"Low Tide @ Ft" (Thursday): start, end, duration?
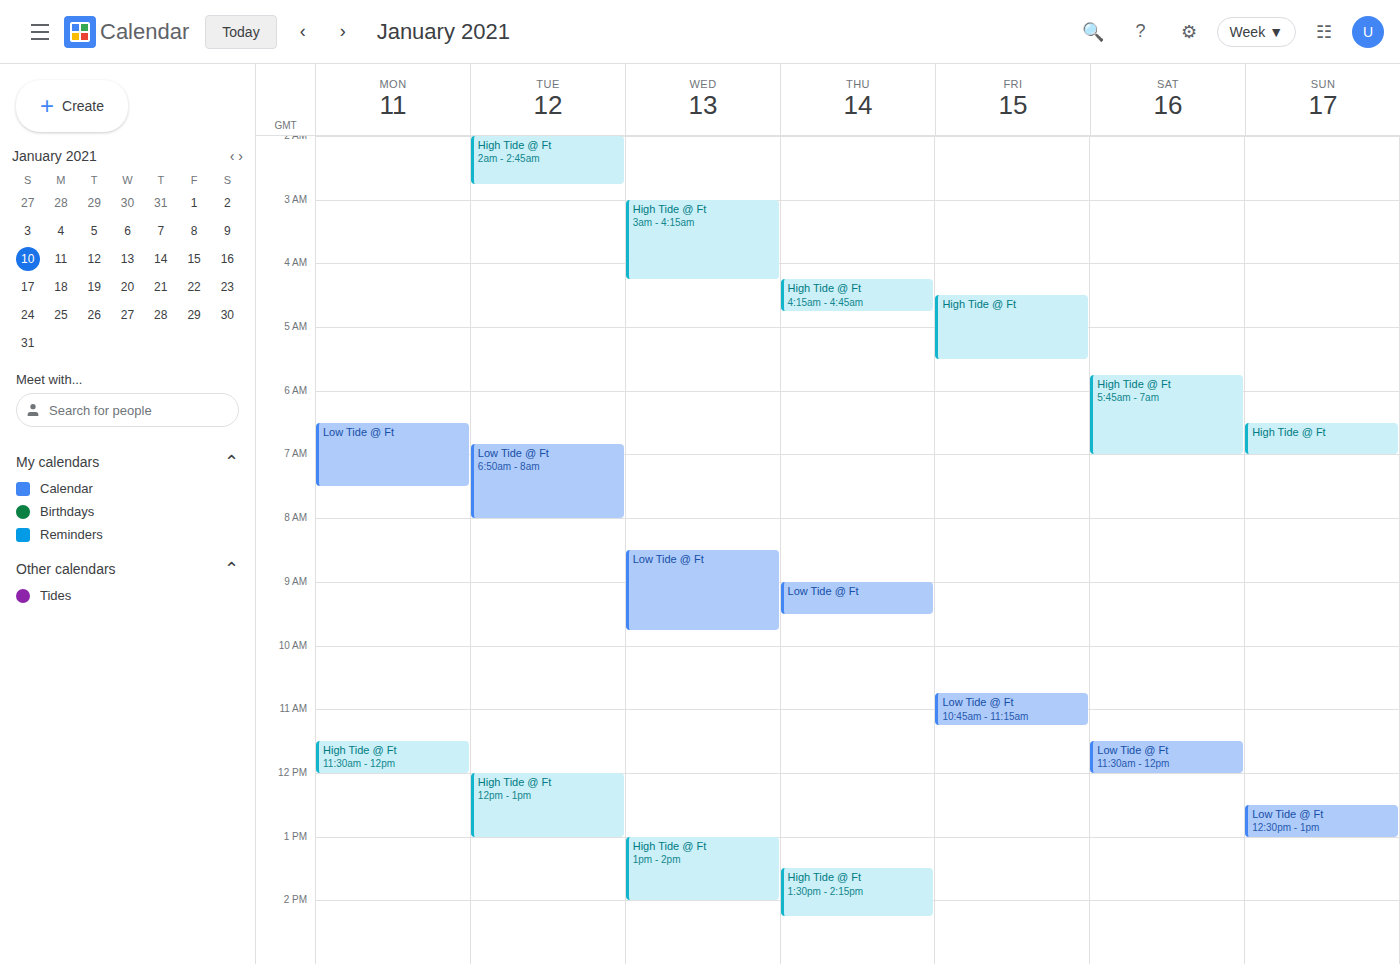
9:00 AM to 9:30 AM, 30 minutes